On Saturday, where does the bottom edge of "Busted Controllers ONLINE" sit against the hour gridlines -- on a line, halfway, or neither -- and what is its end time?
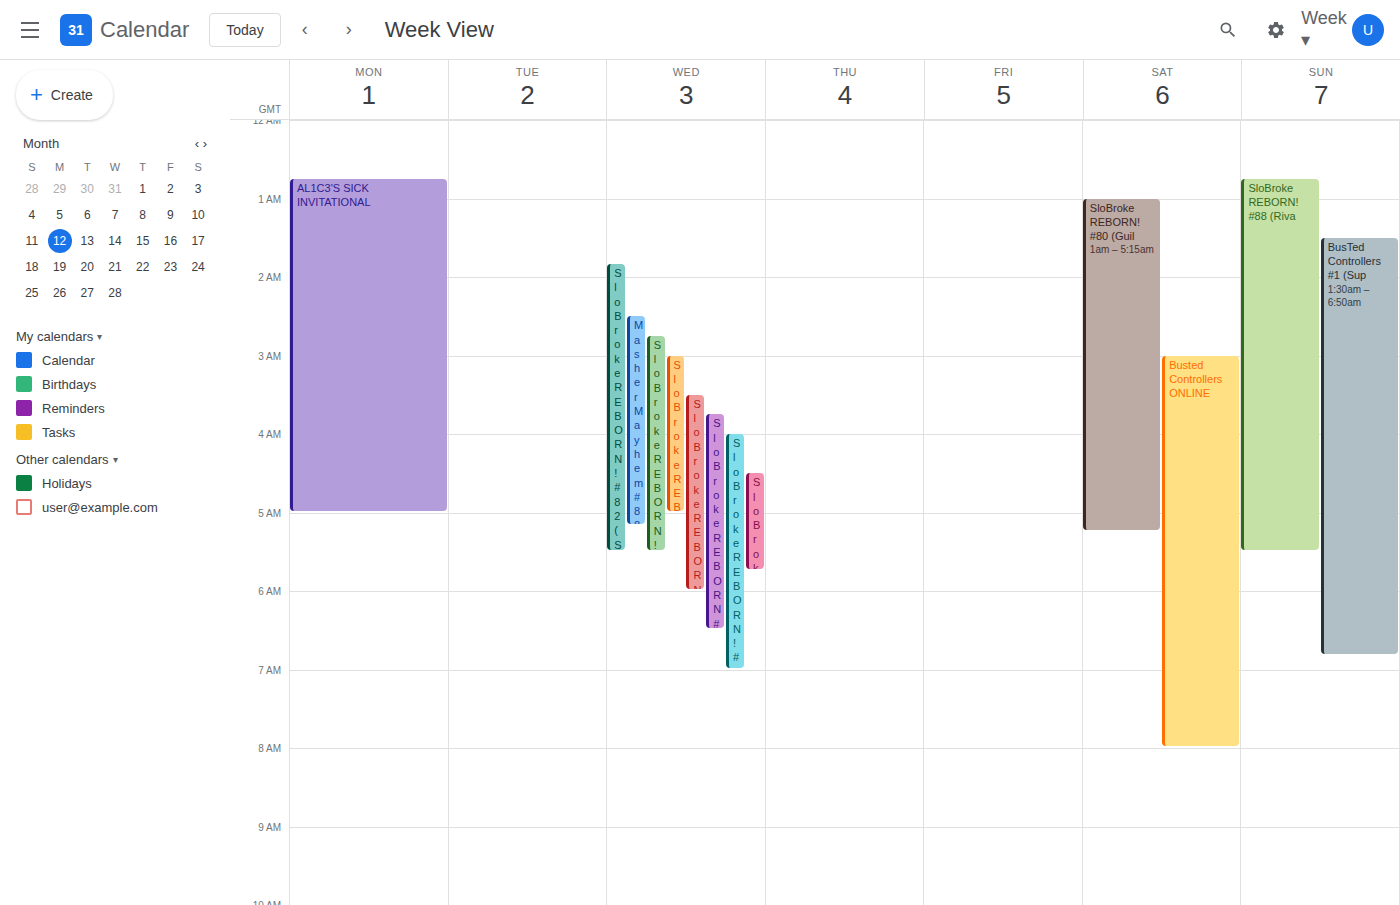
8:00 AM -- exactly on the 8 AM line.